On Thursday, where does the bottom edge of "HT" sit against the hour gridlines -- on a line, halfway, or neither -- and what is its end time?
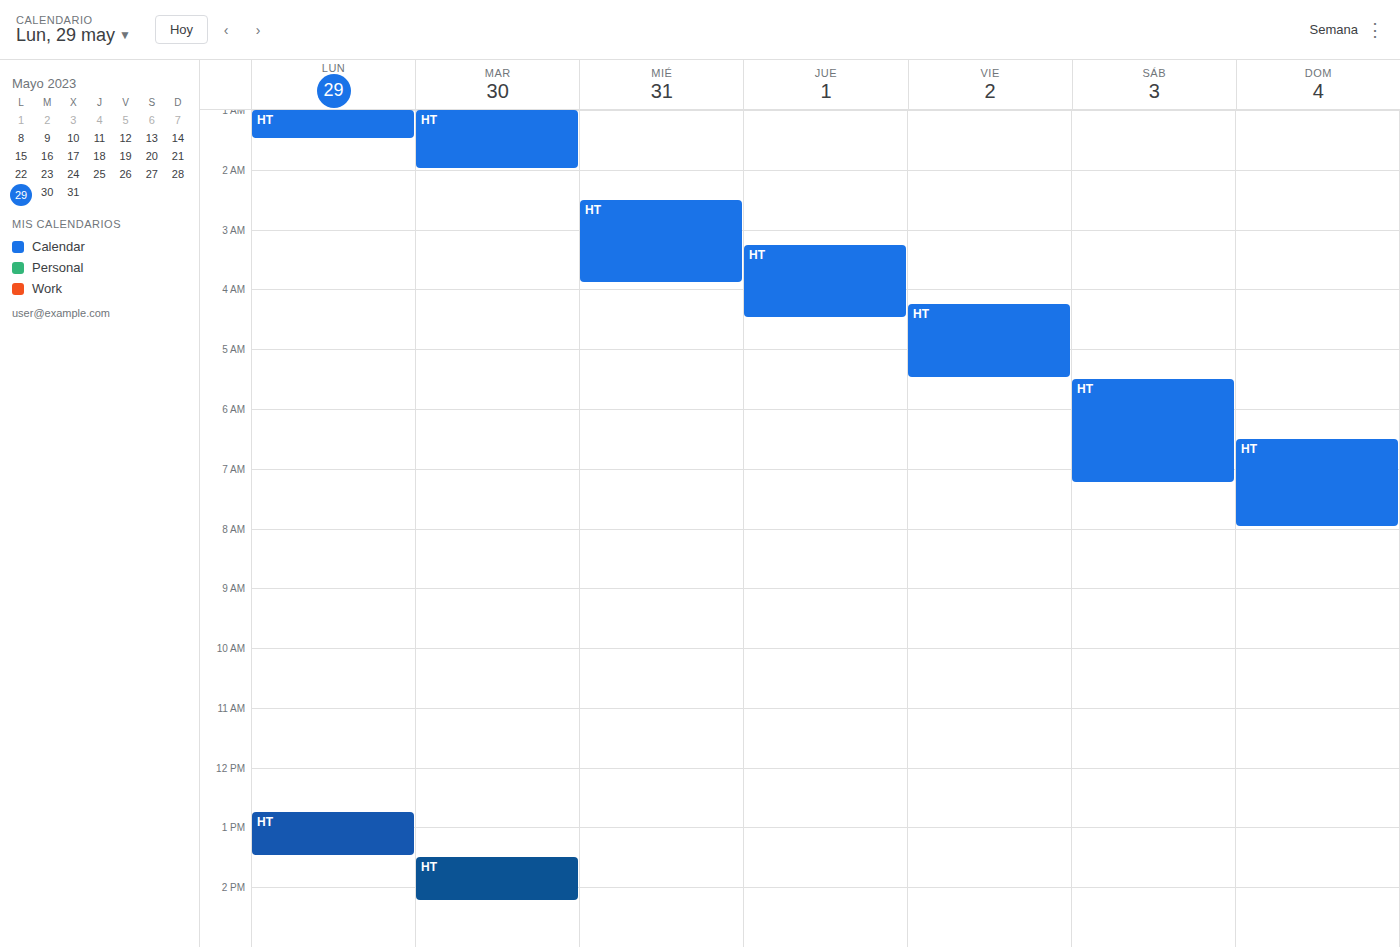
04:30 -- halfway between the 04:00 and 05:00 lines.